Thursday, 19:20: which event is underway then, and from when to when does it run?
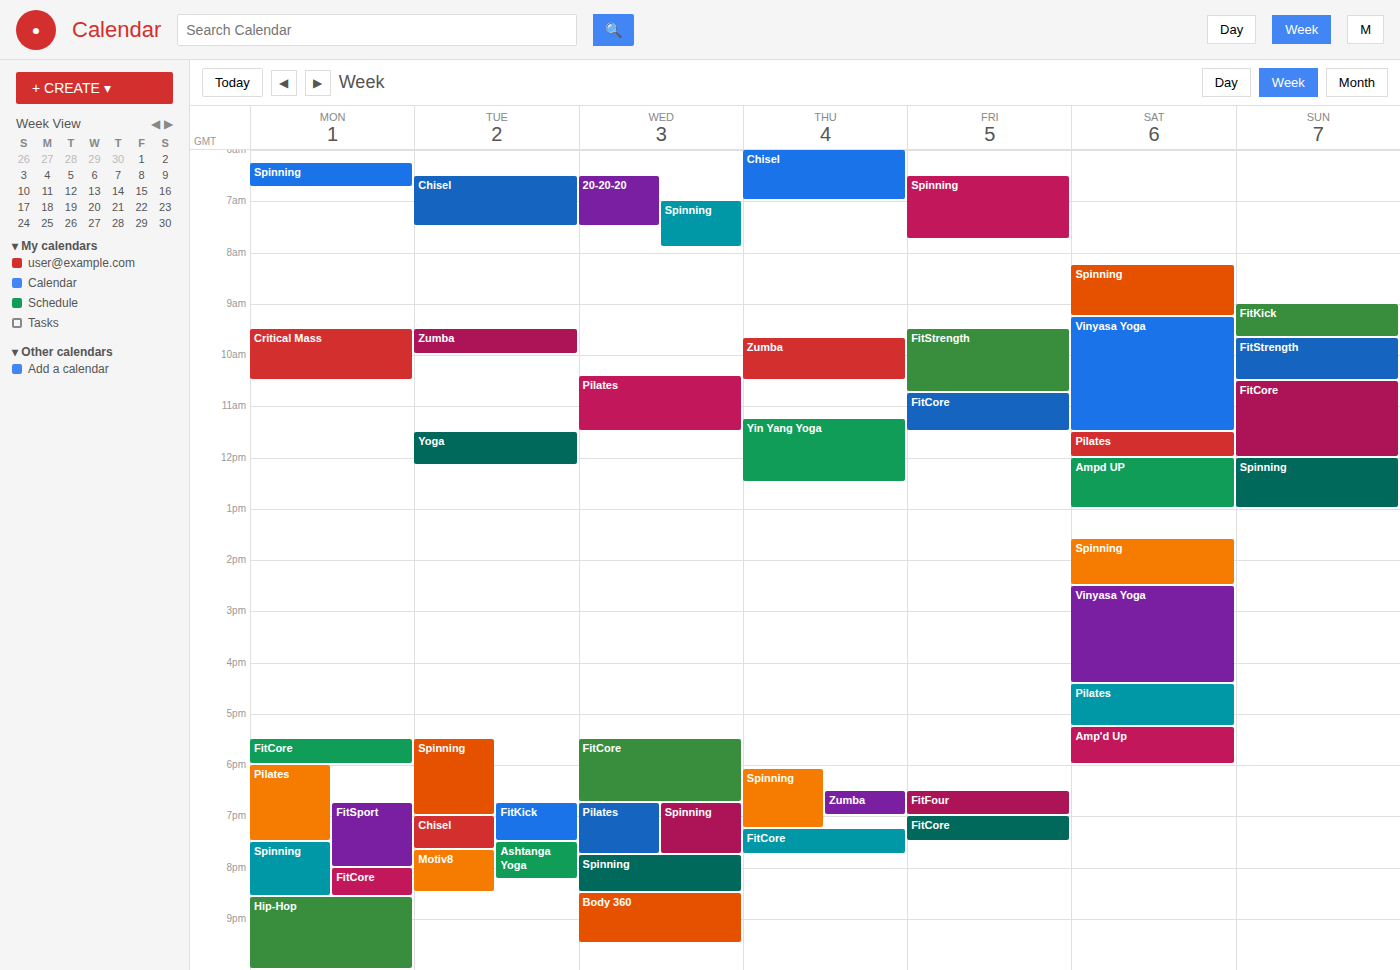
"FitCore", 19:15 to 19:45